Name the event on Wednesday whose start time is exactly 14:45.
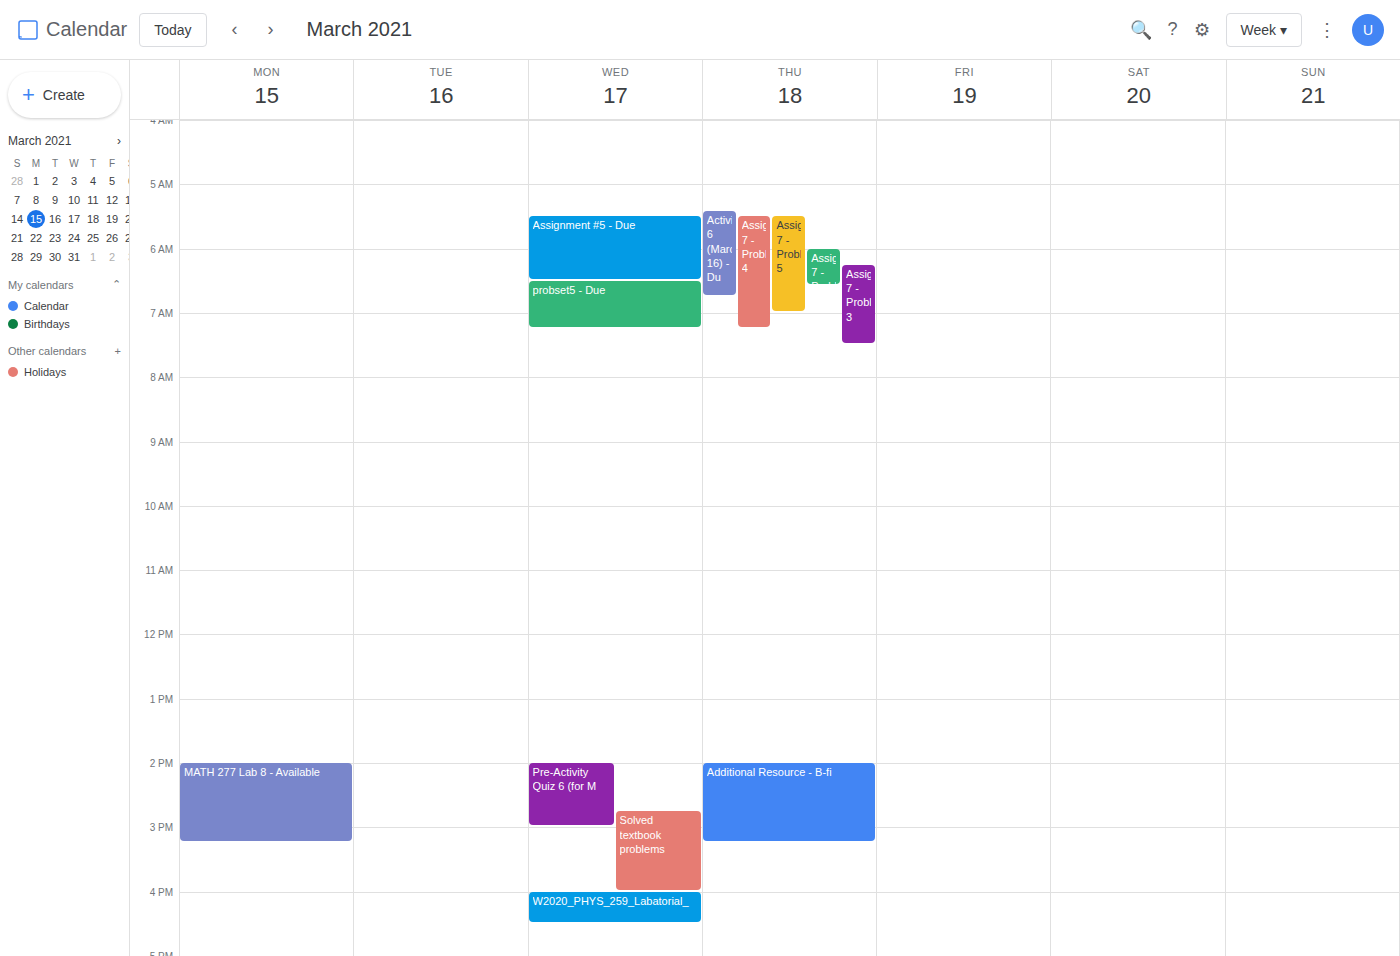
"Solved textbook problems"